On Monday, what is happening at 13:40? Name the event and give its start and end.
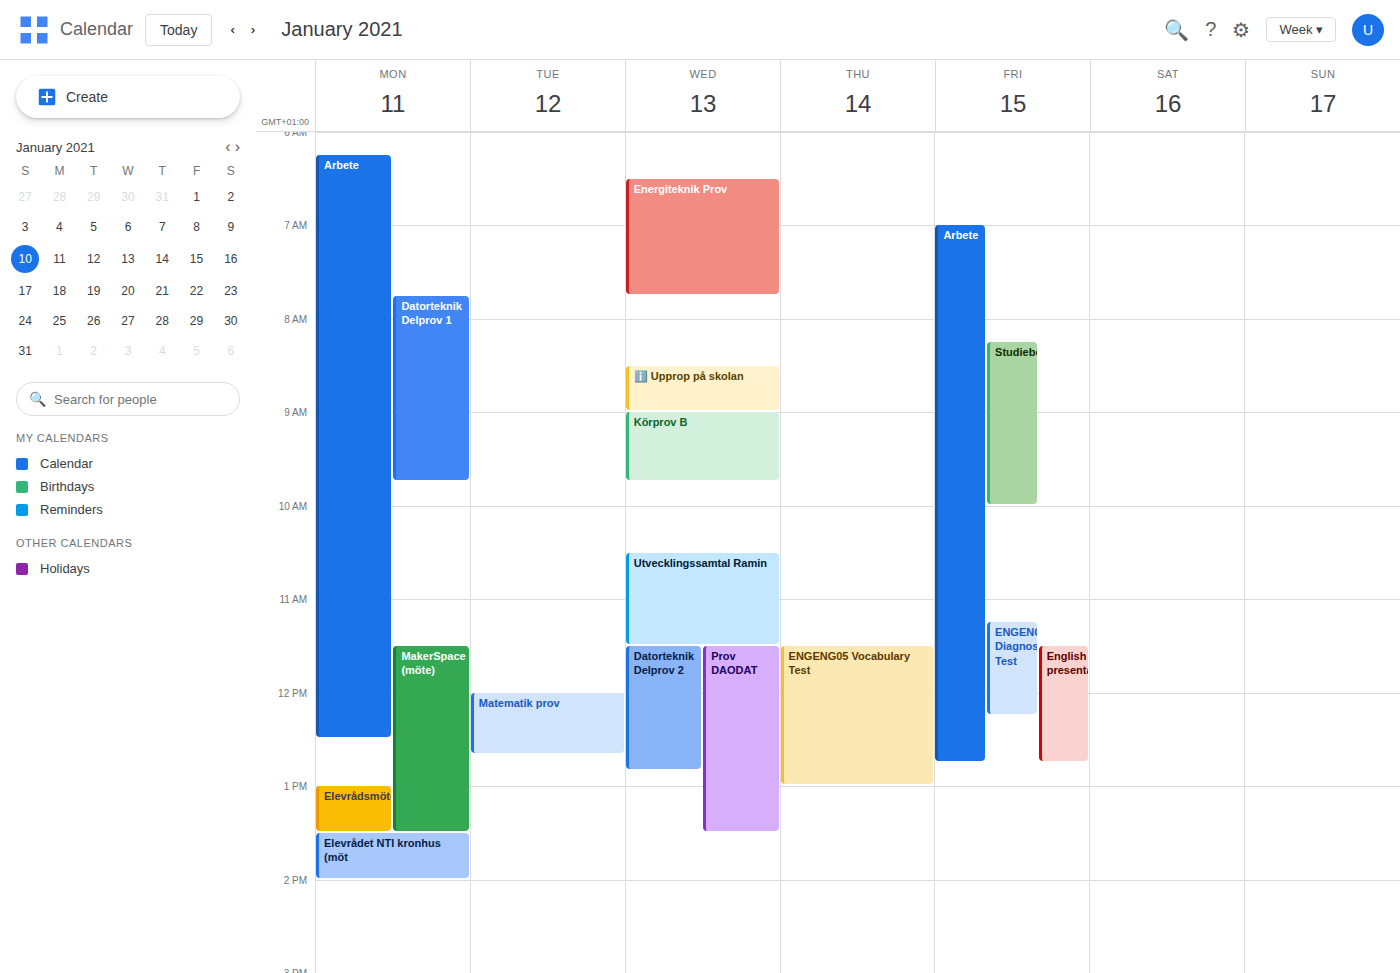
"Elevrådet NTI kronhus (möt", 13:30 to 14:00